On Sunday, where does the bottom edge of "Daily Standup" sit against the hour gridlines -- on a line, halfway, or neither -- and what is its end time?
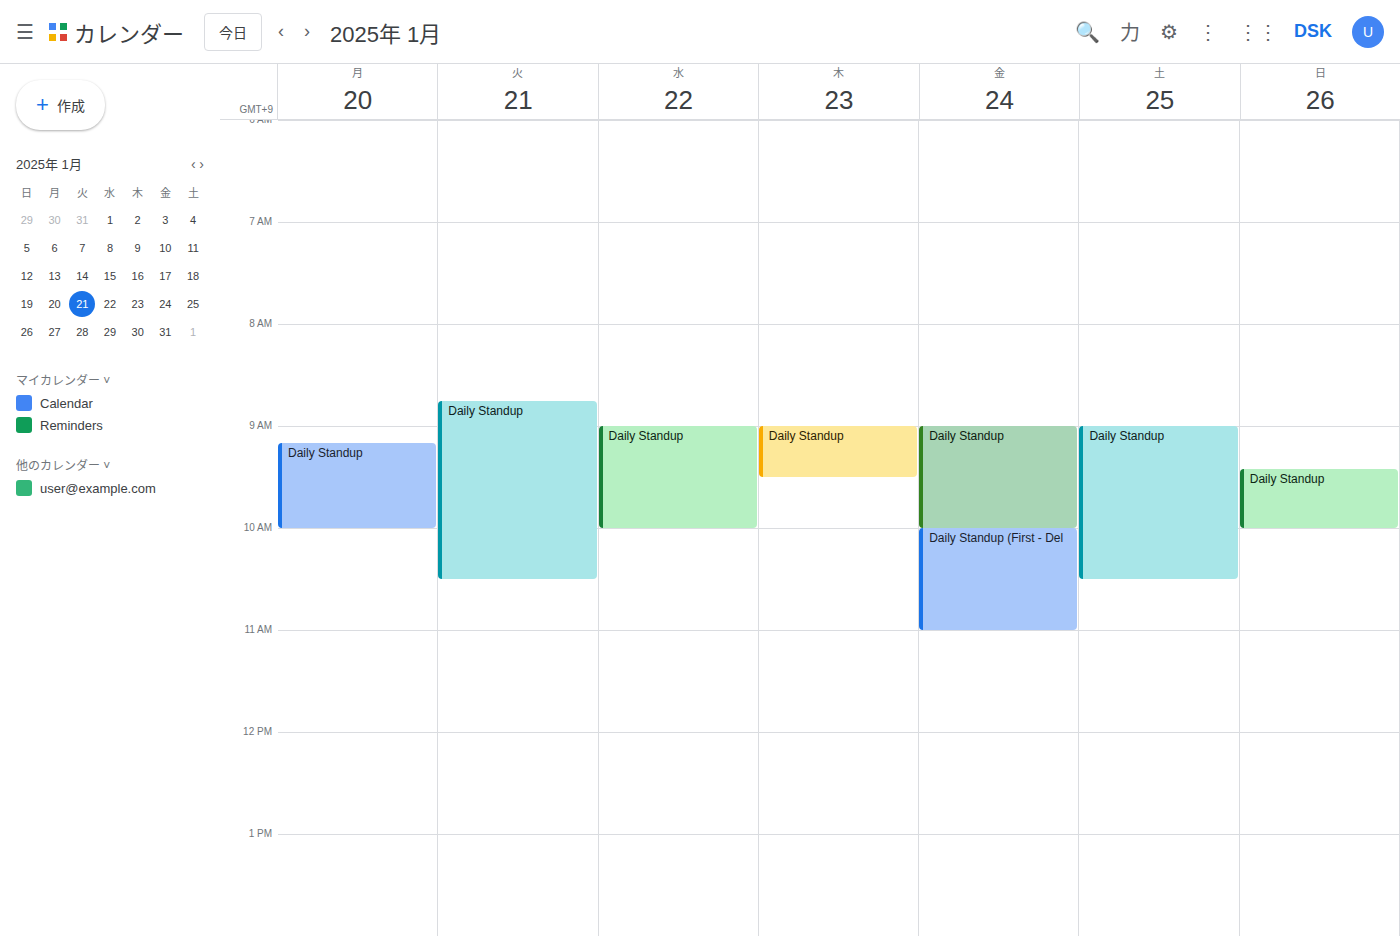
10:00 -- exactly on the 10:00 line.